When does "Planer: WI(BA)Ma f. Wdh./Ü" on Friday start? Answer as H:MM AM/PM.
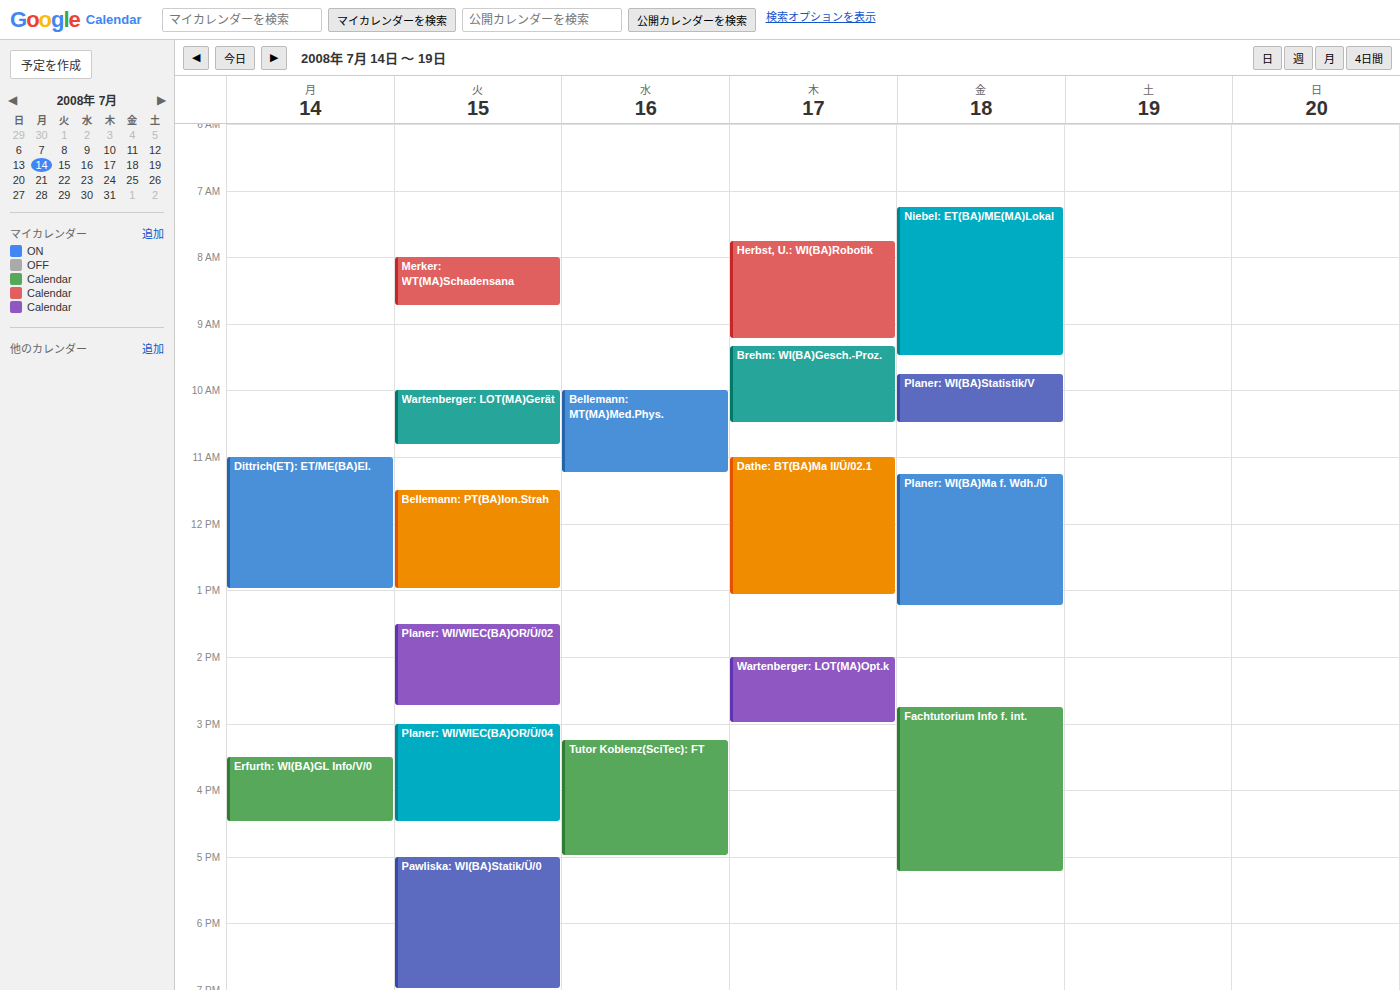
11:15 AM